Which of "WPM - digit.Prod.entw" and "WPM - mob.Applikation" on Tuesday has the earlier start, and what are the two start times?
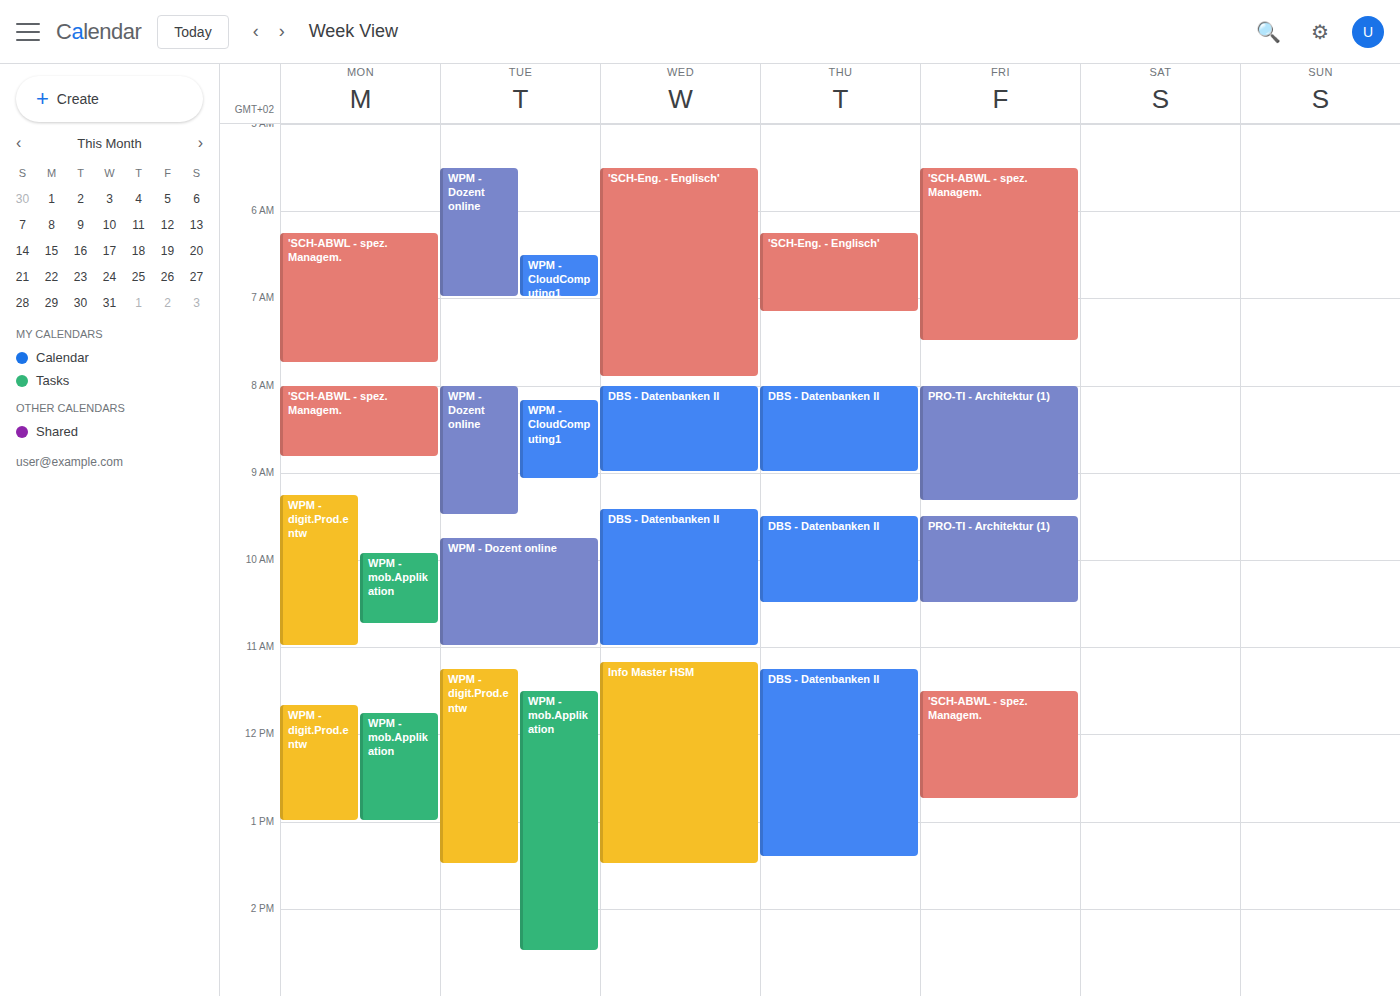
"WPM - digit.Prod.entw" 11:15; "WPM - mob.Applikation" 11:30.